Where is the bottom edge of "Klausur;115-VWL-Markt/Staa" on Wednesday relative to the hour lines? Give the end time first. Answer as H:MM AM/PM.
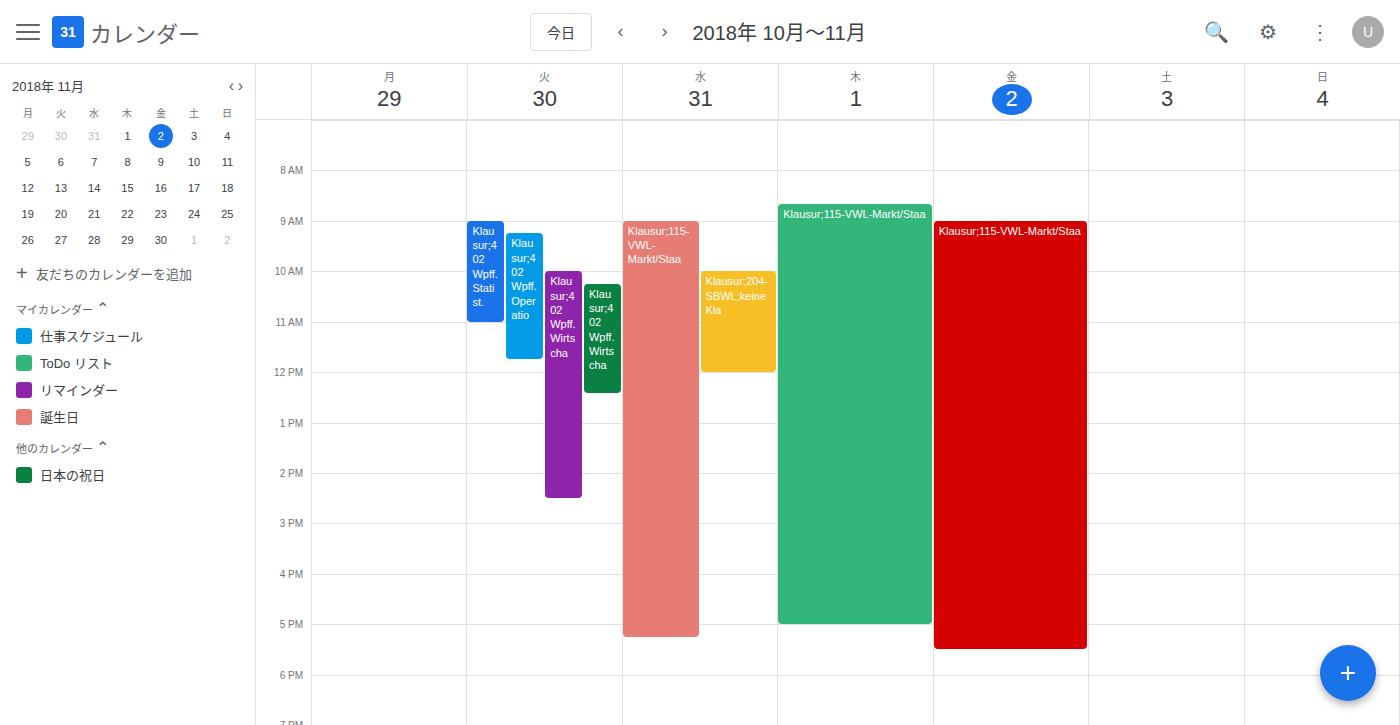
5:15 PM -- neither: a quarter of the way from the 5 PM line to the 6 PM line.